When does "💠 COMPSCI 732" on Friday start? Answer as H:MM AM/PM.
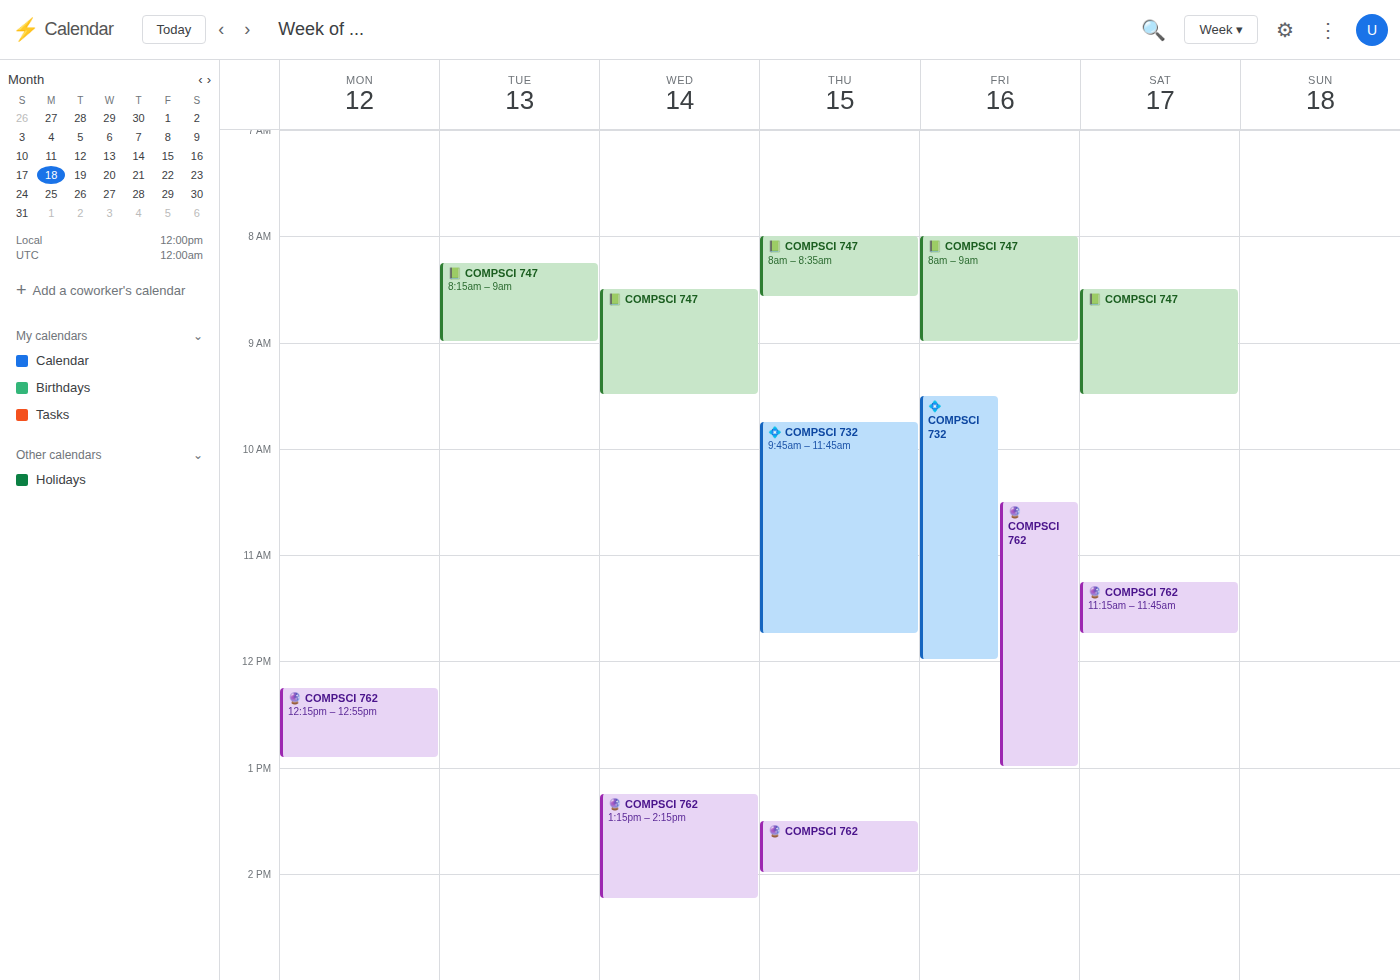
9:30 AM